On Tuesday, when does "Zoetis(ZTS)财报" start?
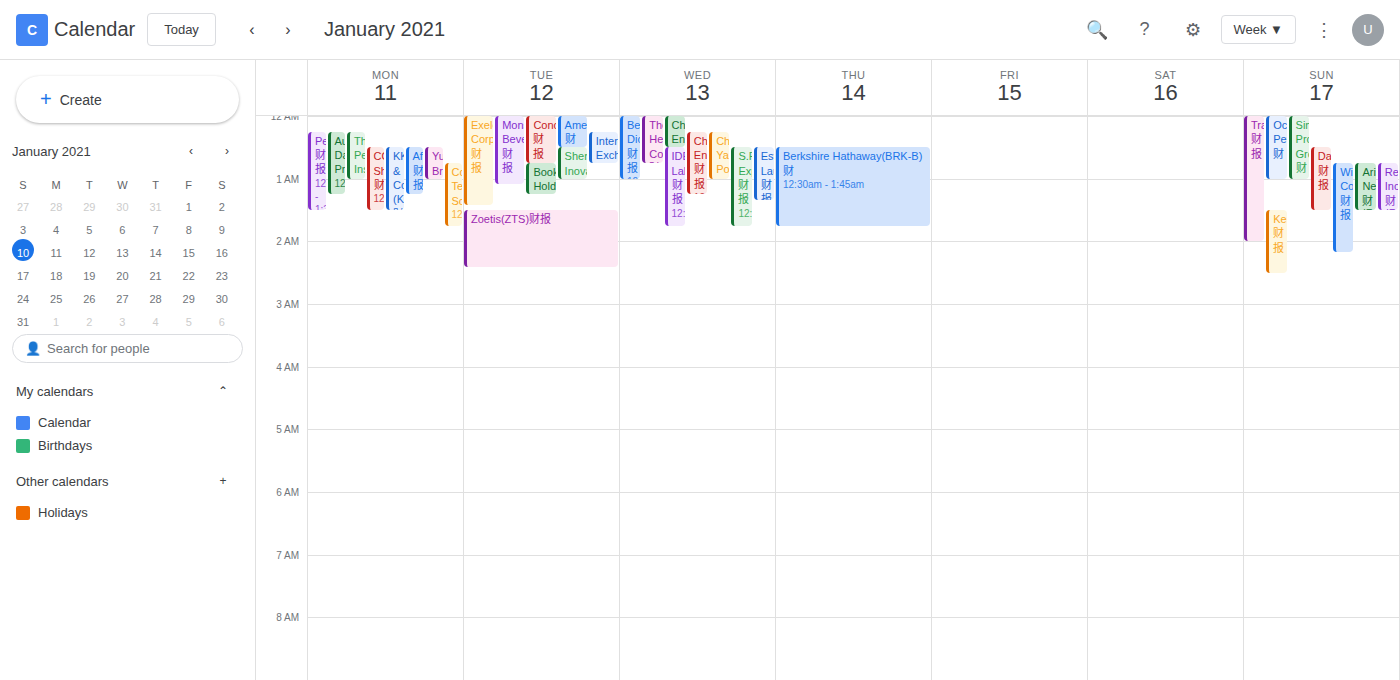
1:30 AM